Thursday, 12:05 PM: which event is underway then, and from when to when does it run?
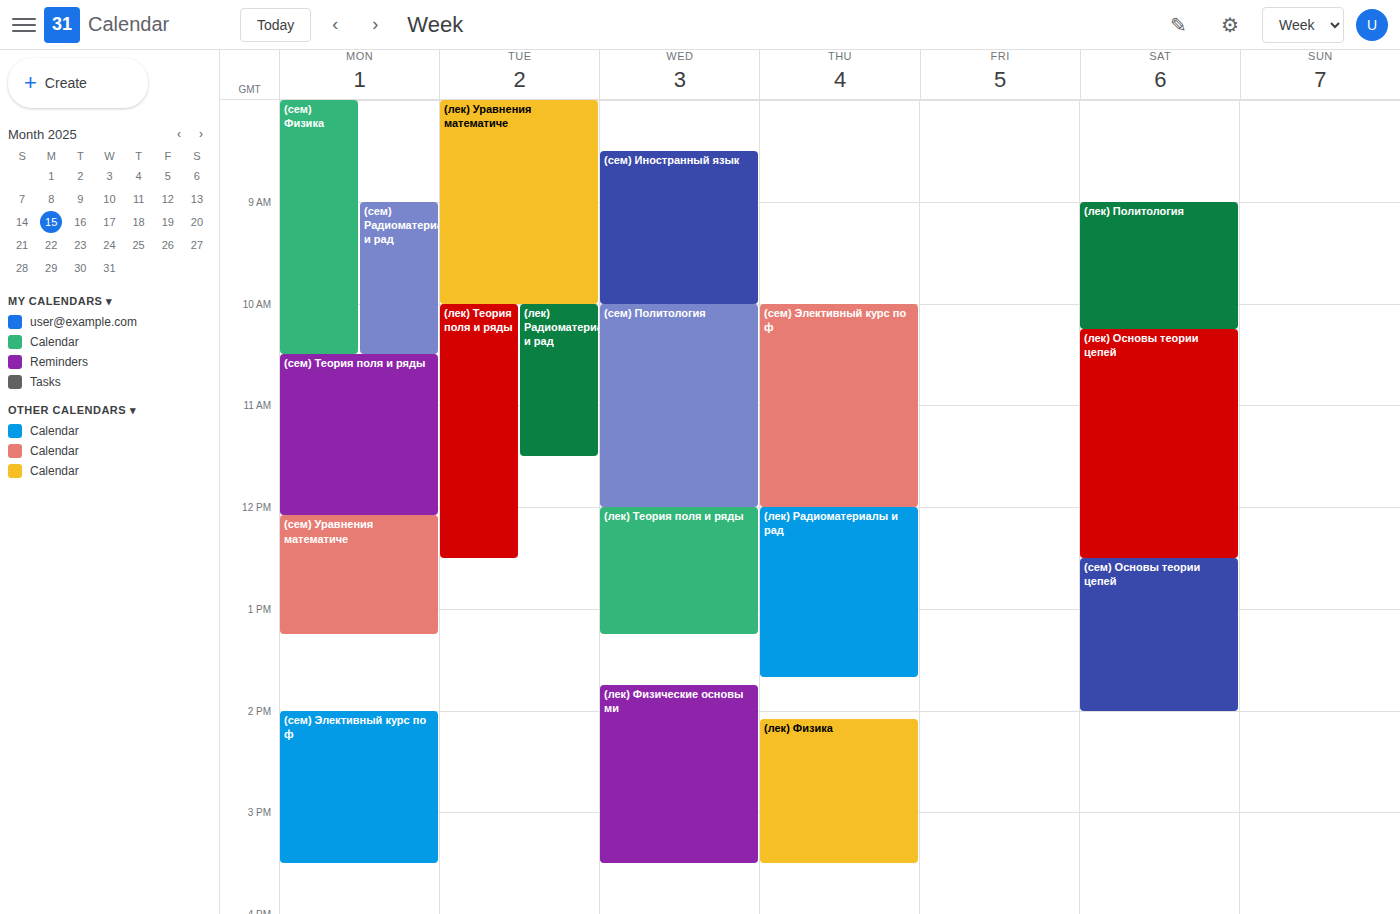
"(лек) Радиоматериалы и рад", 12:00 PM to 1:40 PM